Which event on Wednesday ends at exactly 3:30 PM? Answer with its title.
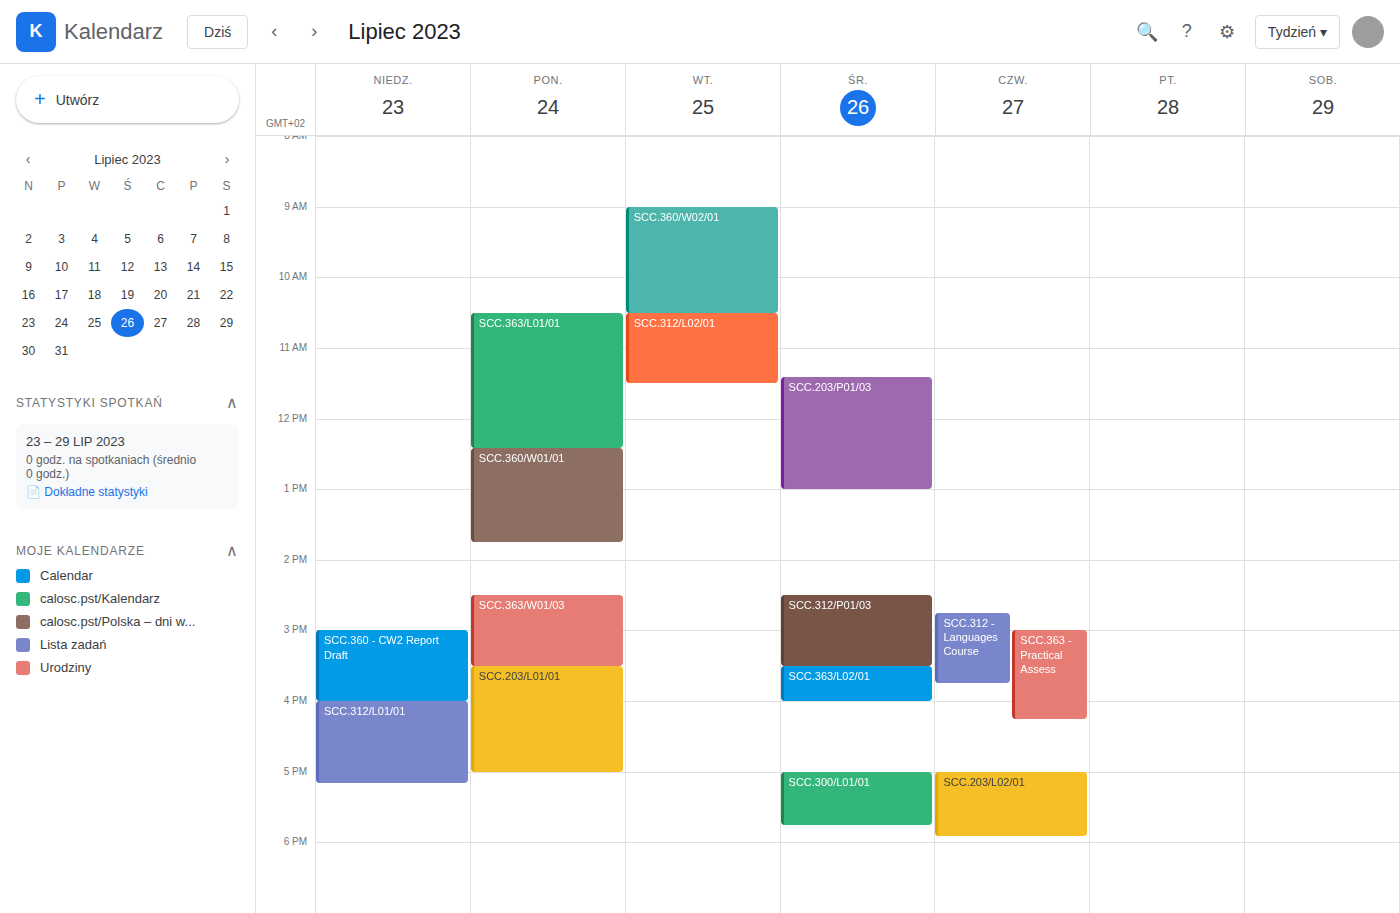
"SCC.312/P01/03"